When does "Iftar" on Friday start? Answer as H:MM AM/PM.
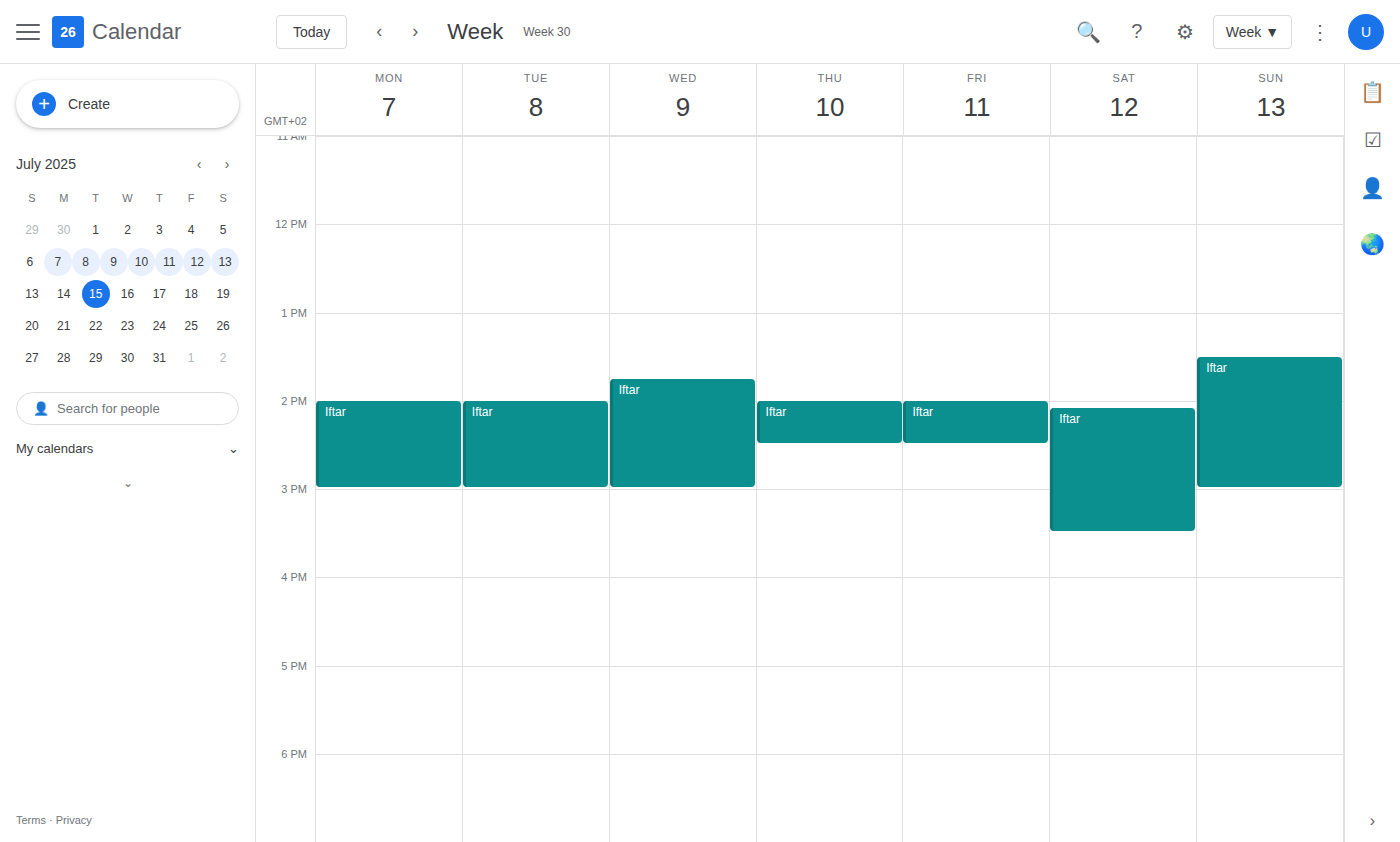
2:00 PM